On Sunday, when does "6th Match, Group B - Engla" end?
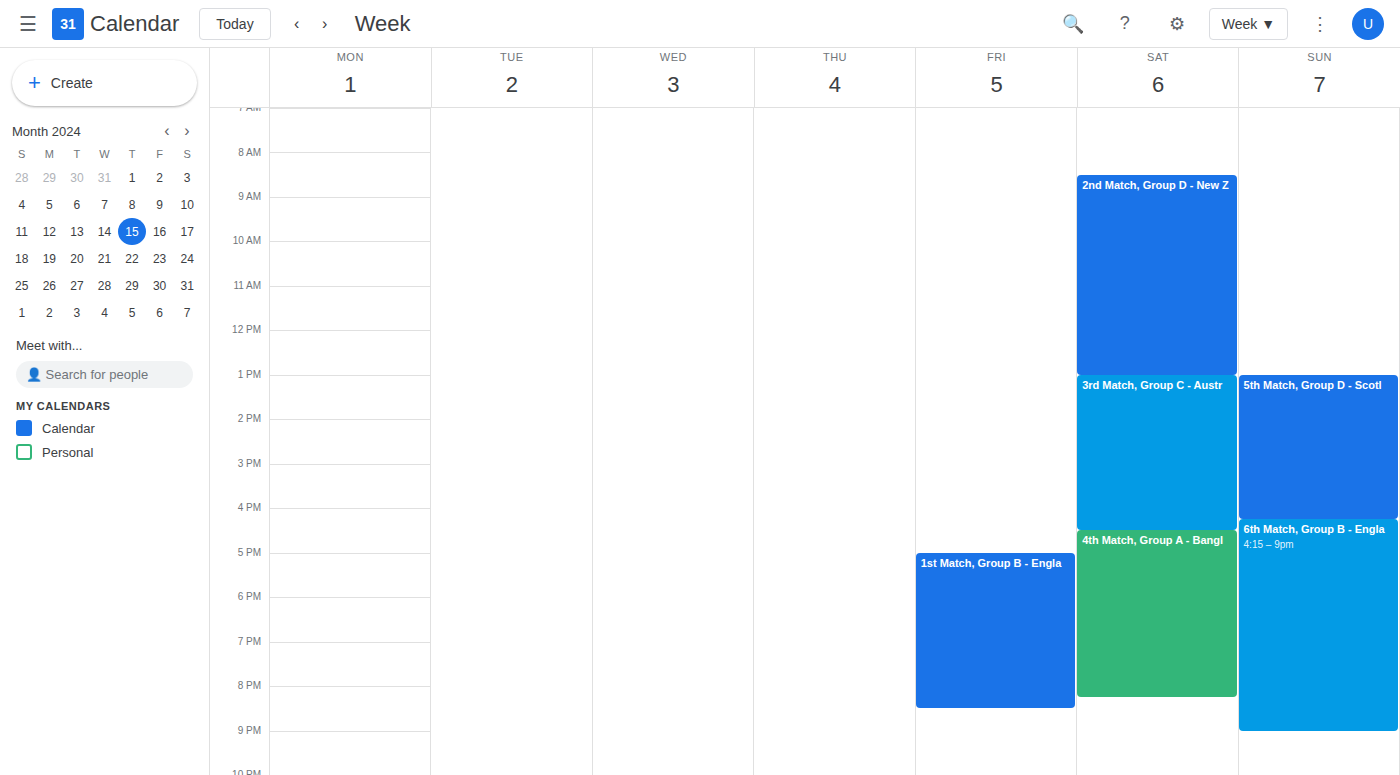
9:00 PM